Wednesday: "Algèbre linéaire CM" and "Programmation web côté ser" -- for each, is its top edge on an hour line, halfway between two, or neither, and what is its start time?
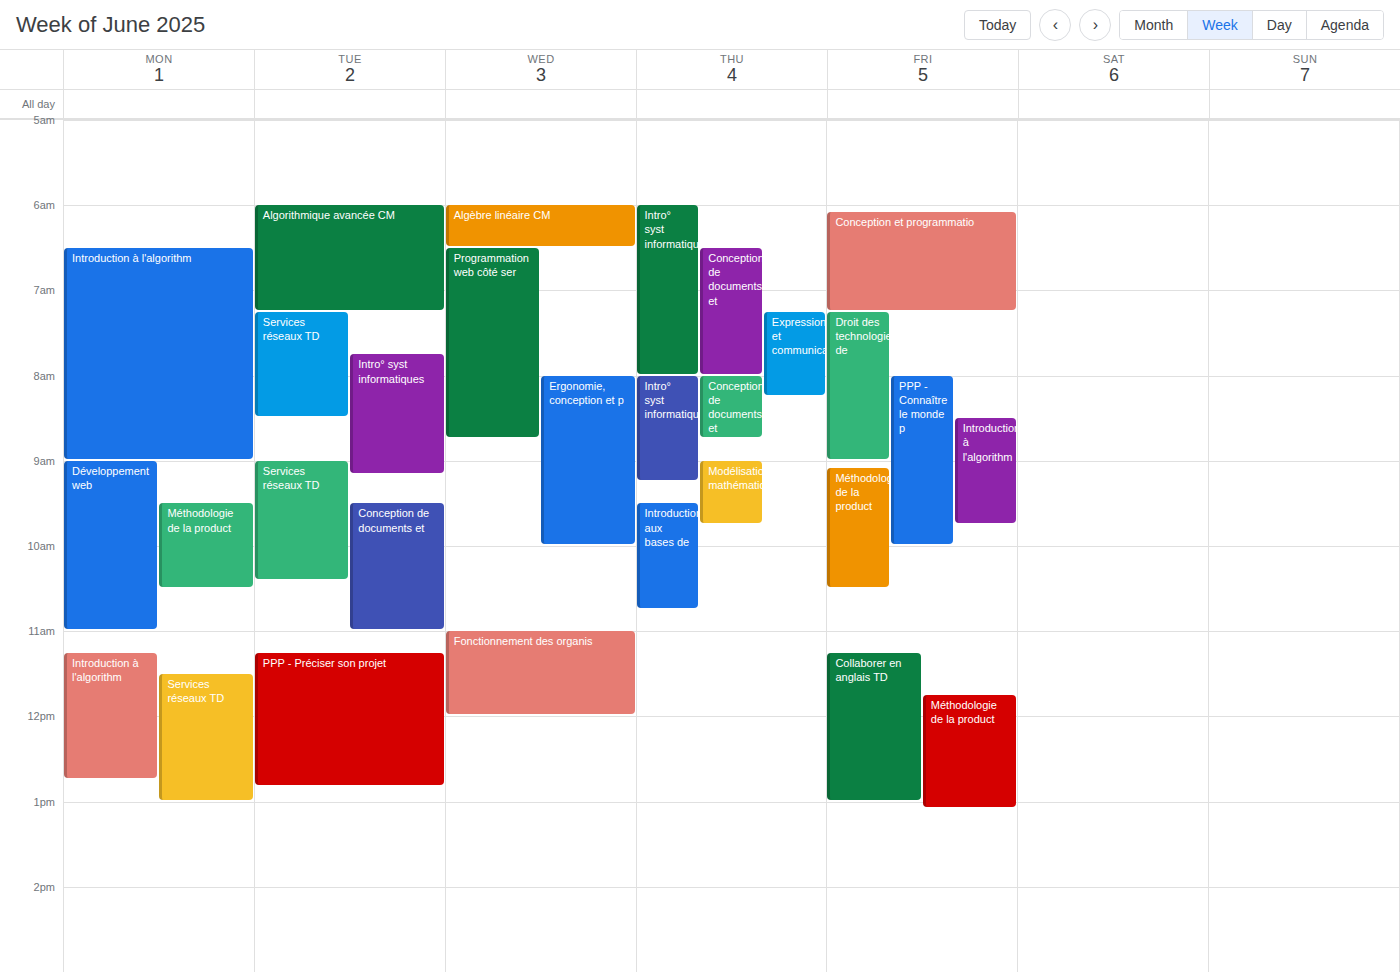
"Algèbre linéaire CM": 6:00 AM, exactly on the 6 AM line. "Programmation web côté ser": 6:30 AM, halfway between the 6 AM and 7 AM lines.